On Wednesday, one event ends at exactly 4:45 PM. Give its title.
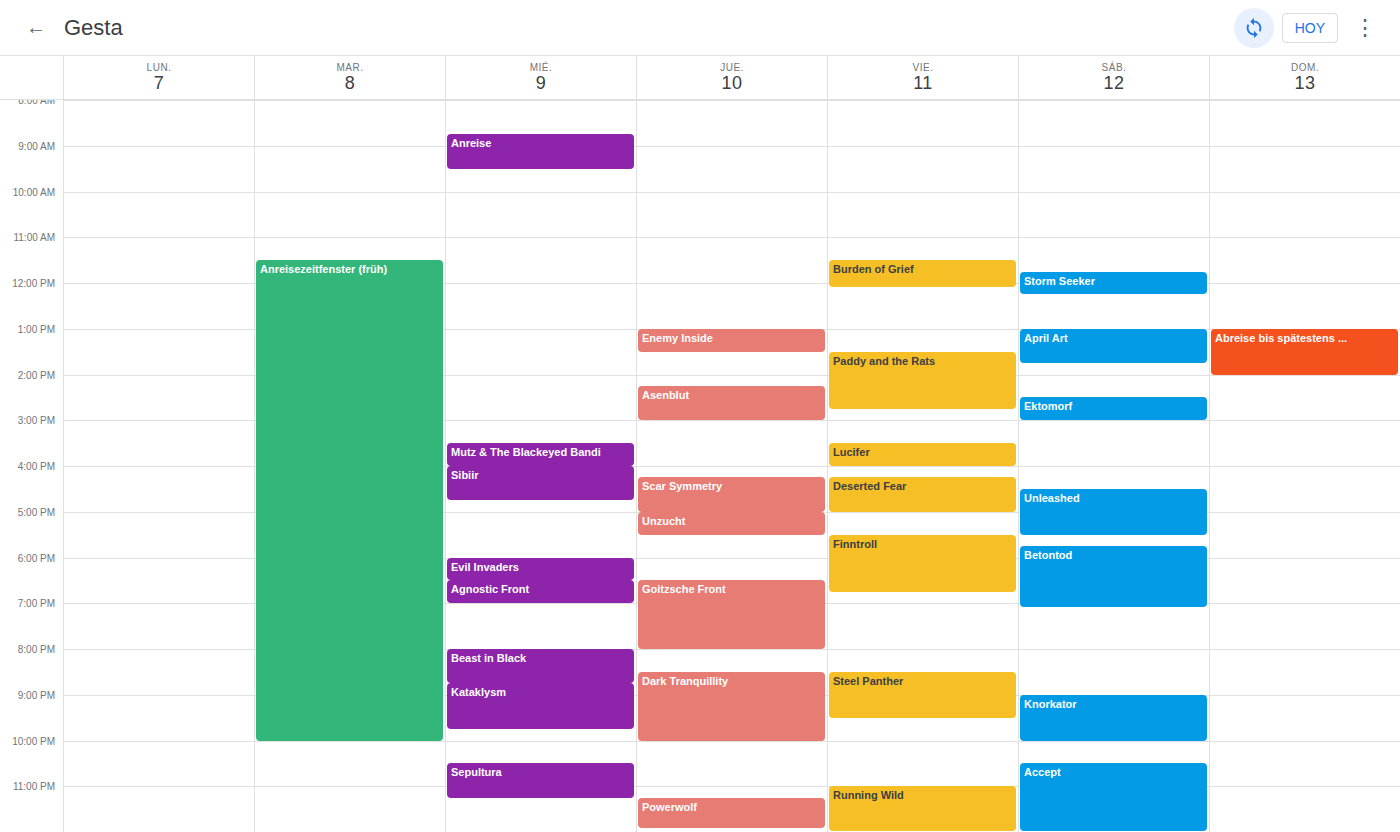
"Sibiir"